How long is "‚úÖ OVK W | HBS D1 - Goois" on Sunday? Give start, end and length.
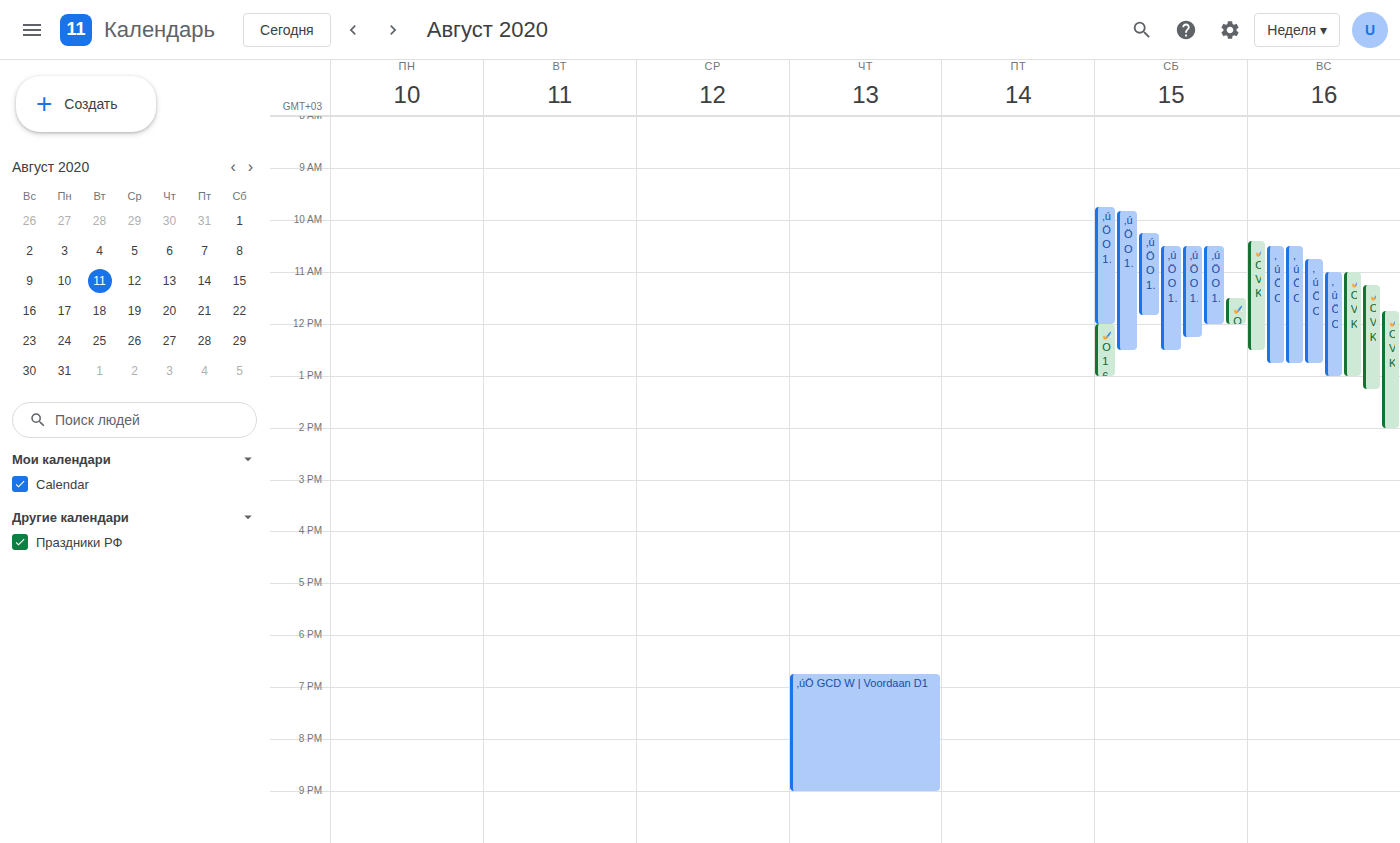
10:45 AM to 12:45 PM, 2 hours